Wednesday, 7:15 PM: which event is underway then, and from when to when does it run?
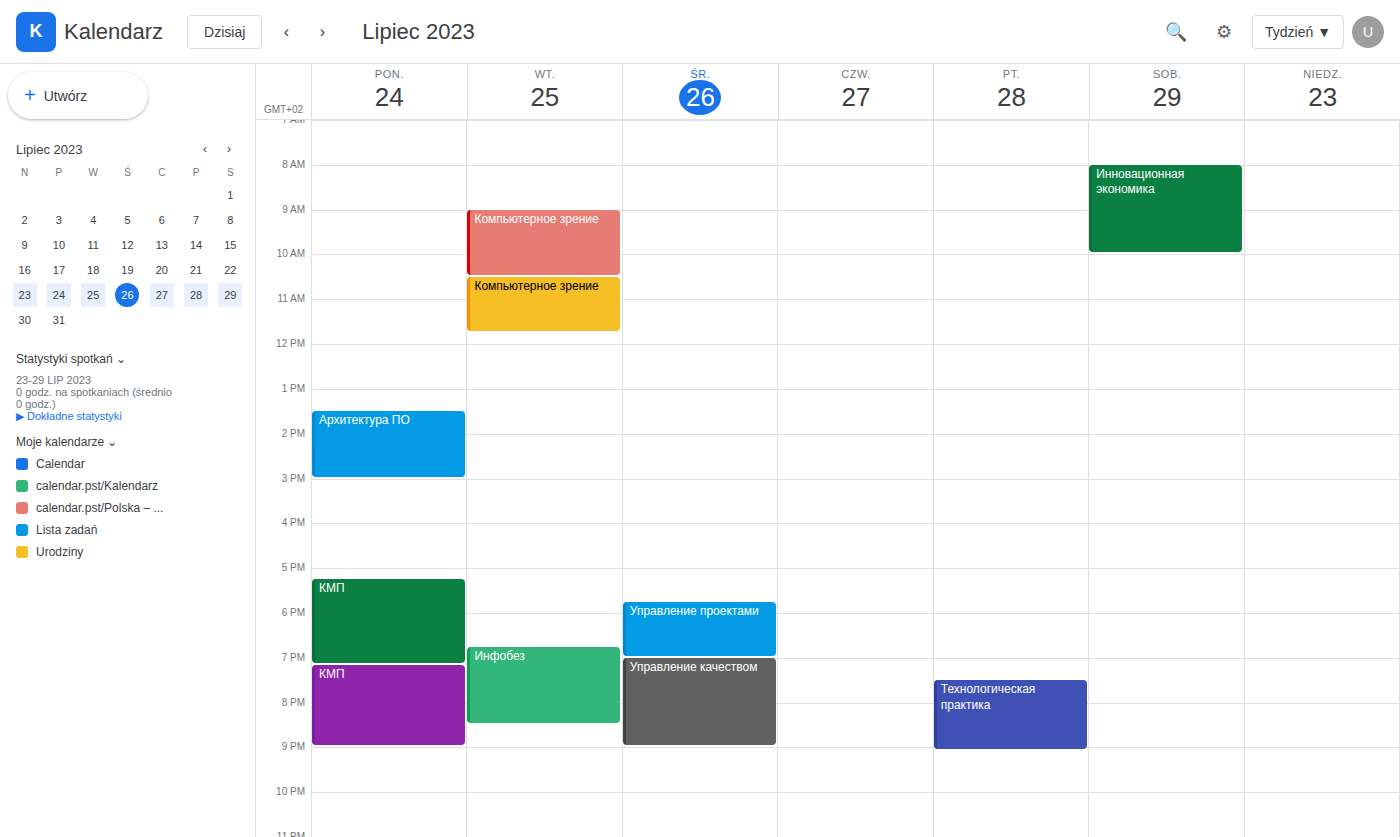
"Управление качеством", 7:00 PM to 9:00 PM